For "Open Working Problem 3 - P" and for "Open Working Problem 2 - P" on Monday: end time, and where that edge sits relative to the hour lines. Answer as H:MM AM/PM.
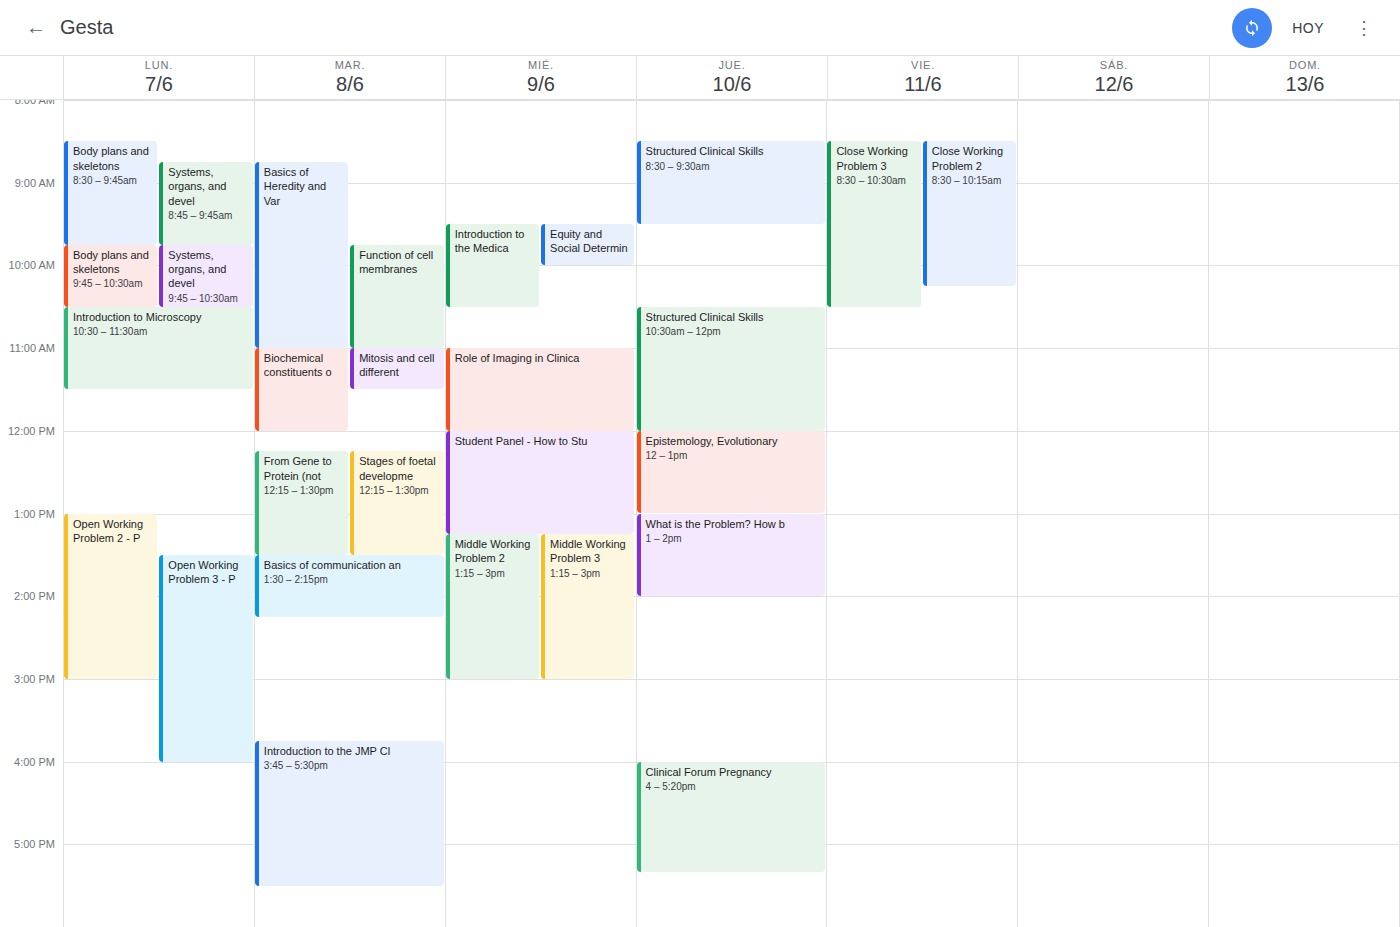
"Open Working Problem 3 - P": 4:00 PM, exactly on the 4 PM line. "Open Working Problem 2 - P": 3:00 PM, exactly on the 3 PM line.